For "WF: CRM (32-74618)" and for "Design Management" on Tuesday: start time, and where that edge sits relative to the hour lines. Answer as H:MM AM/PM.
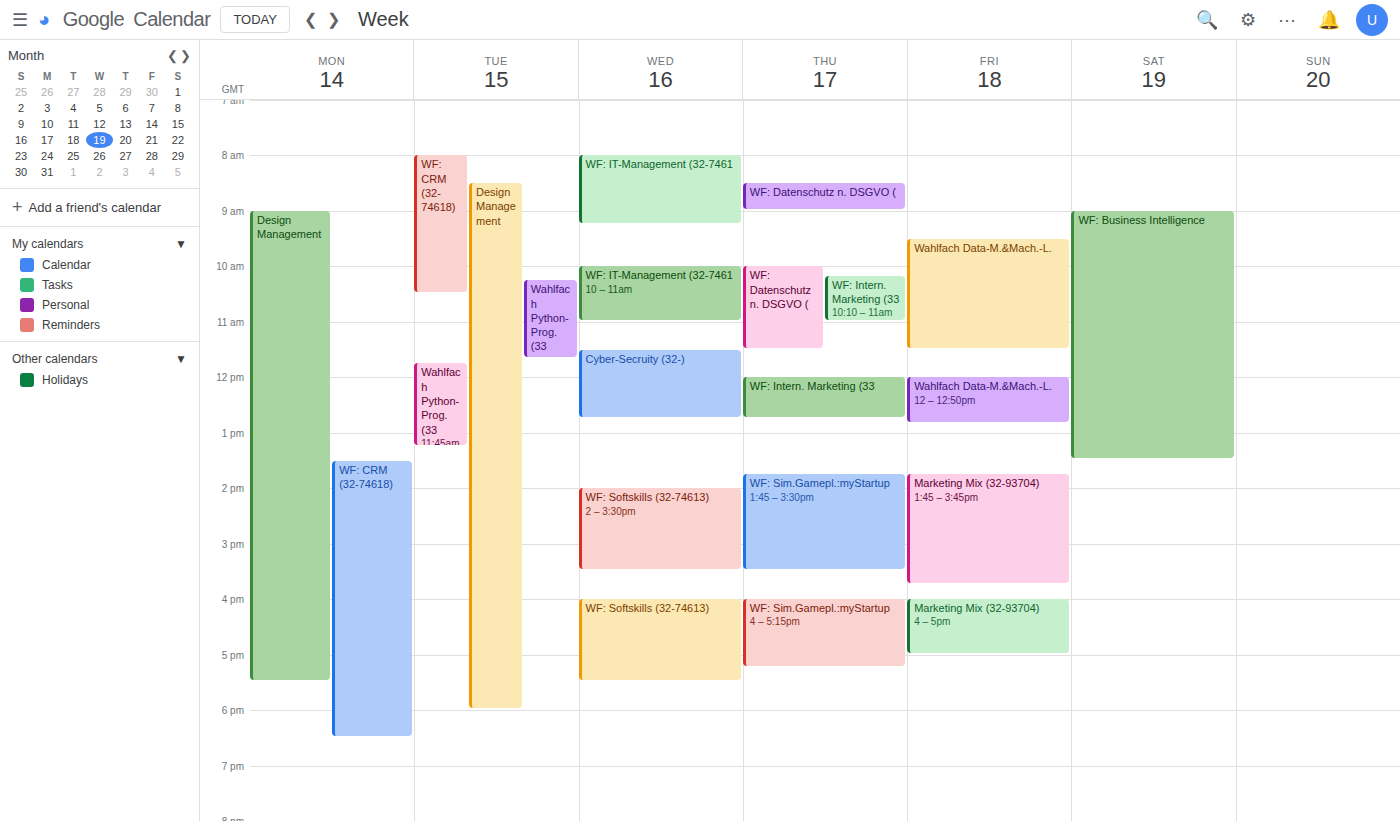
"WF: CRM (32-74618)": 8:00 AM, exactly on the 8 AM line. "Design Management": 8:30 AM, halfway between the 8 AM and 9 AM lines.